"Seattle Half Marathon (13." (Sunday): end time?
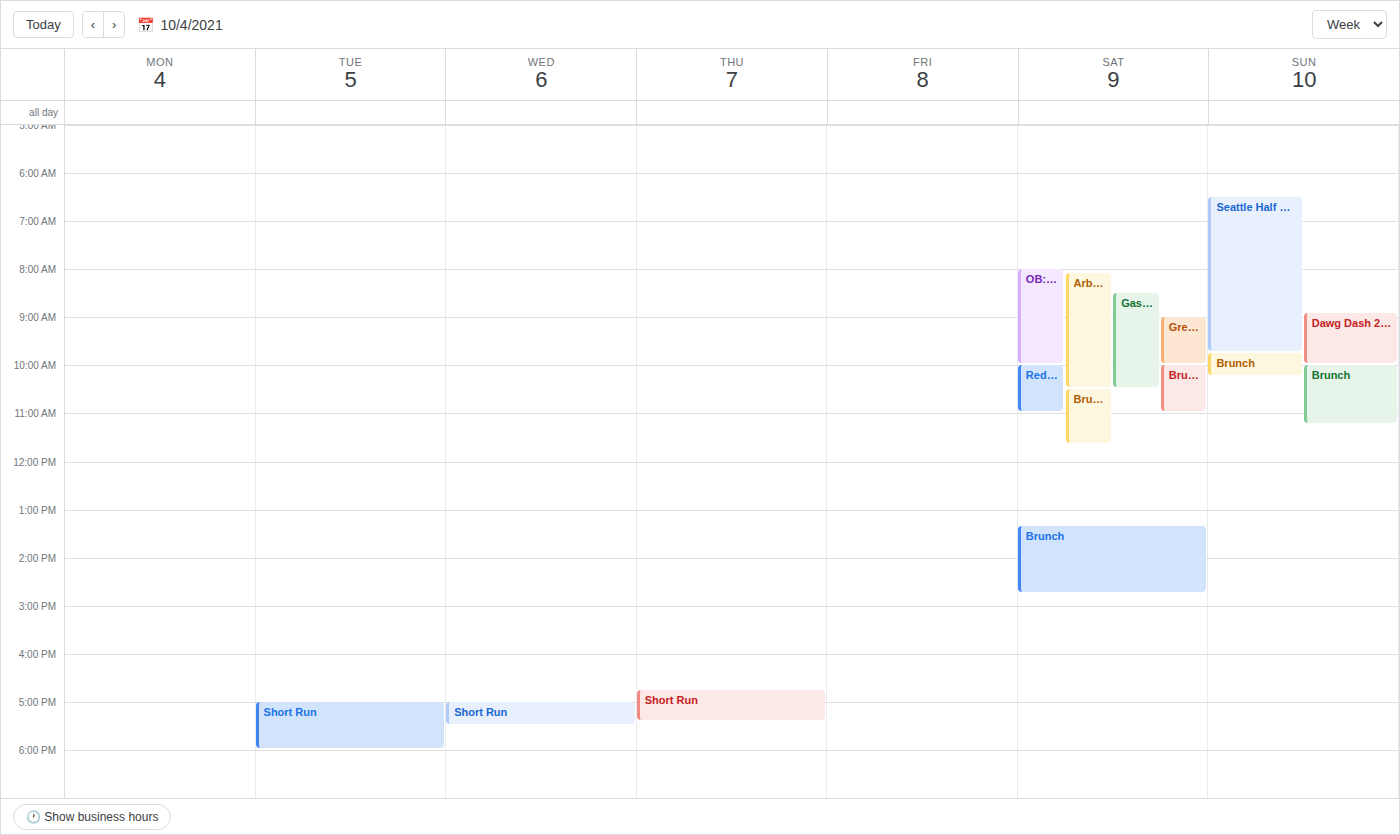
9:45 AM